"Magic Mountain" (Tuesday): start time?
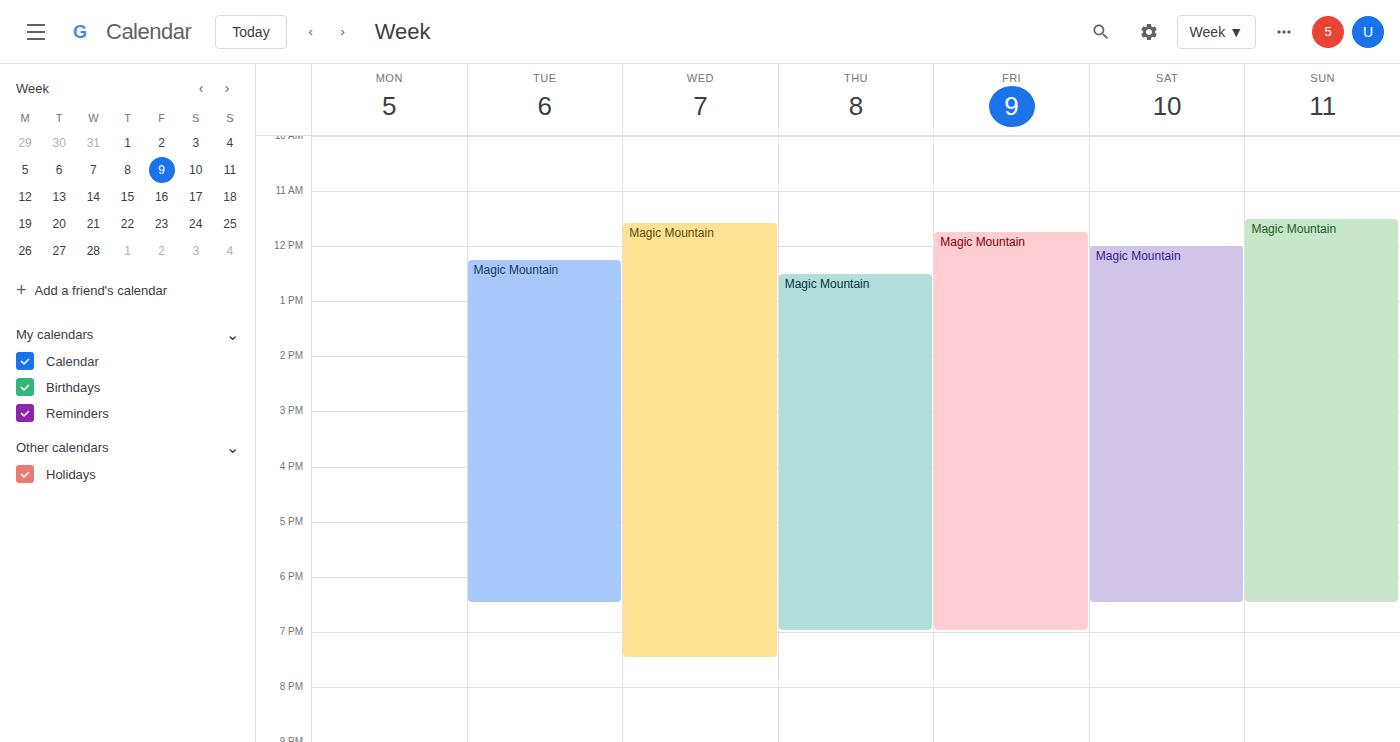
12:15 PM